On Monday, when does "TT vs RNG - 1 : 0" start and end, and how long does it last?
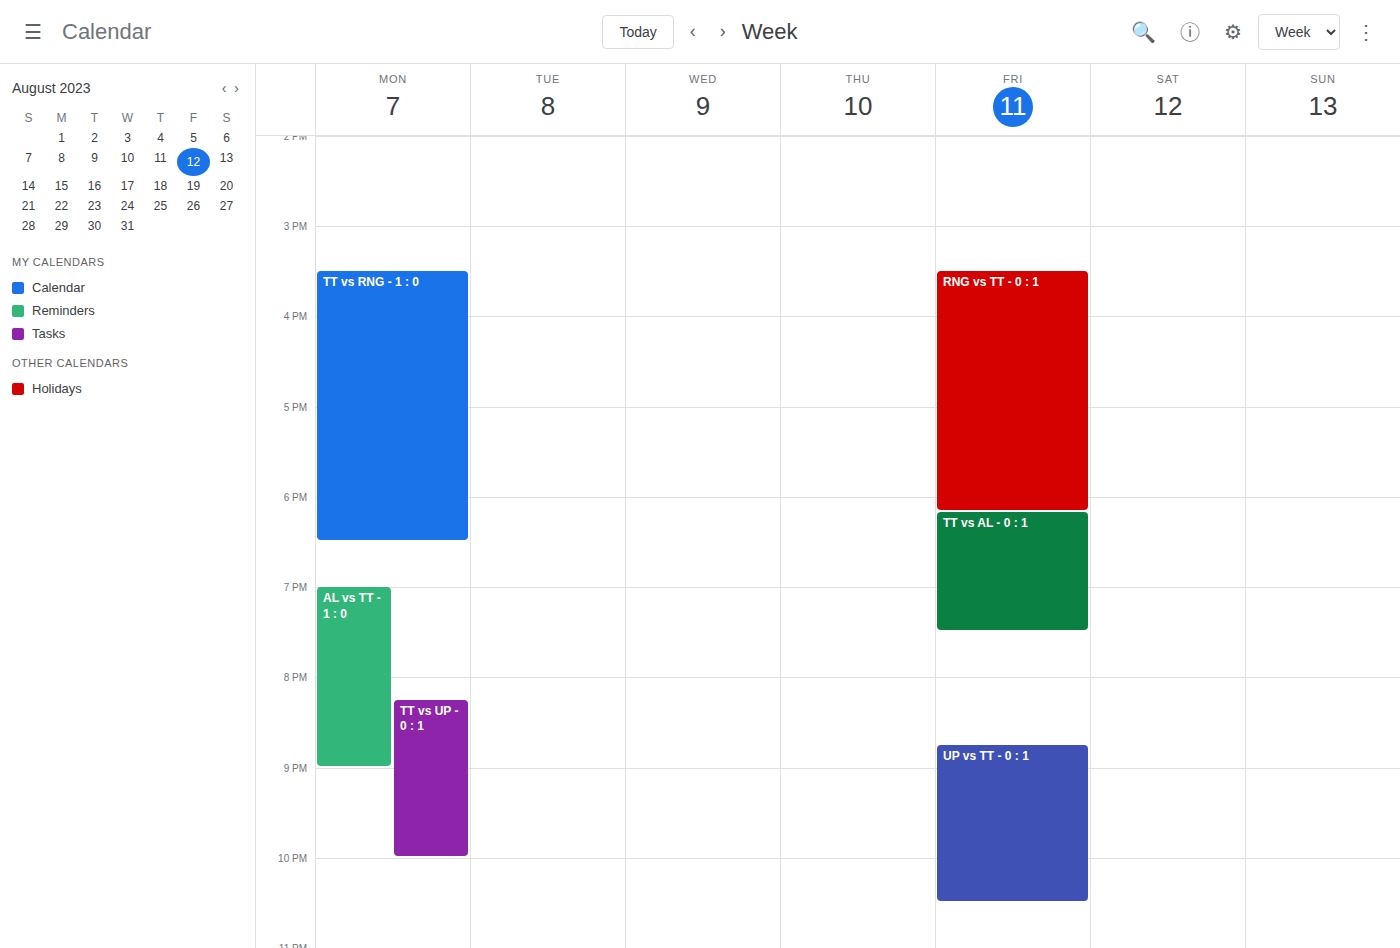
15:30 to 18:30, 3 hours